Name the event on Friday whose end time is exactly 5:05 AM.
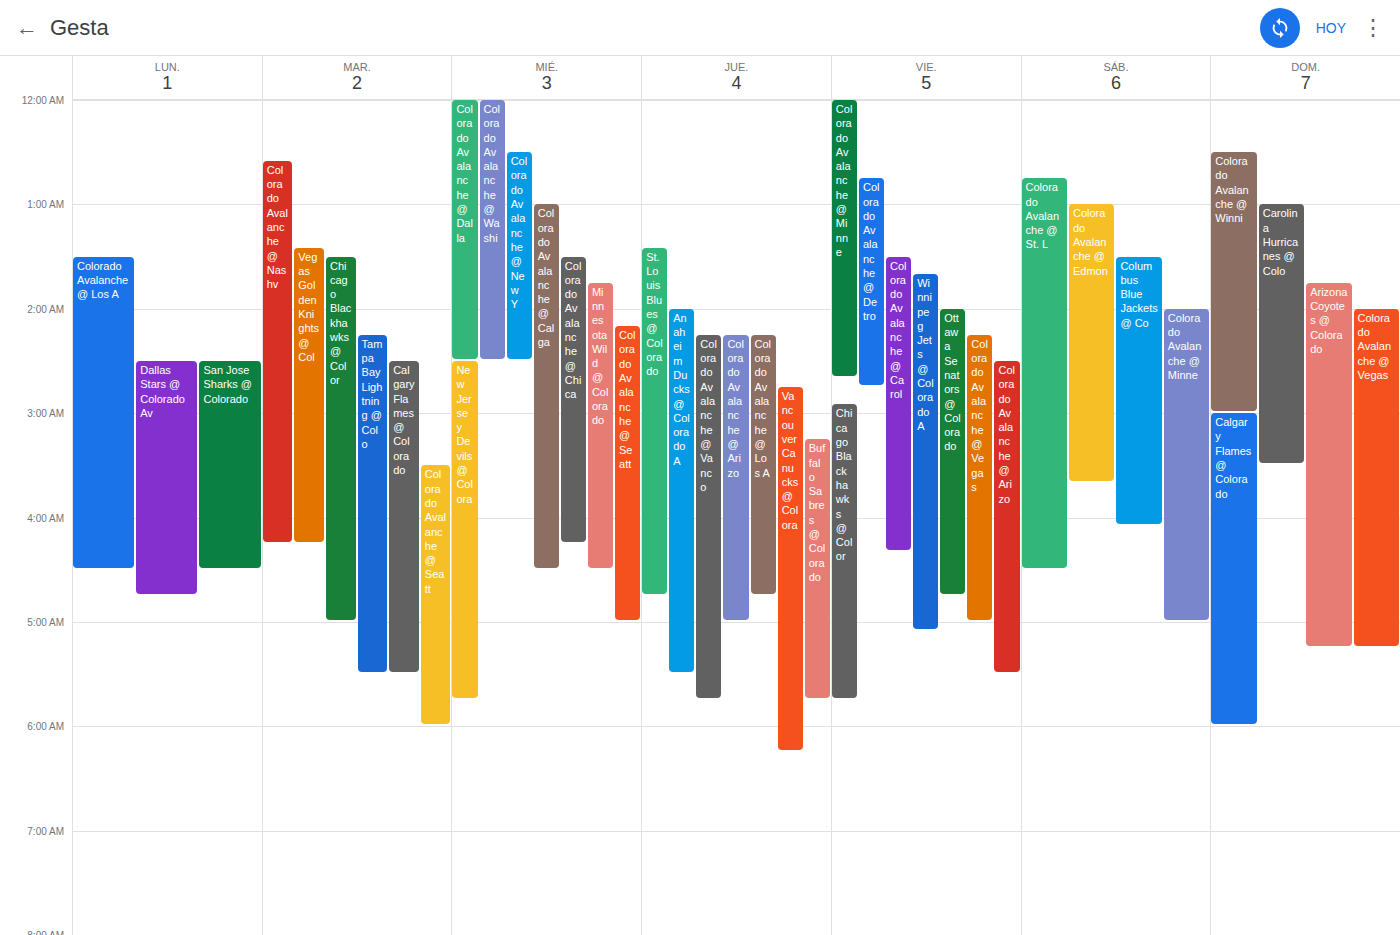
"Winnipeg Jets @ Colorado A"